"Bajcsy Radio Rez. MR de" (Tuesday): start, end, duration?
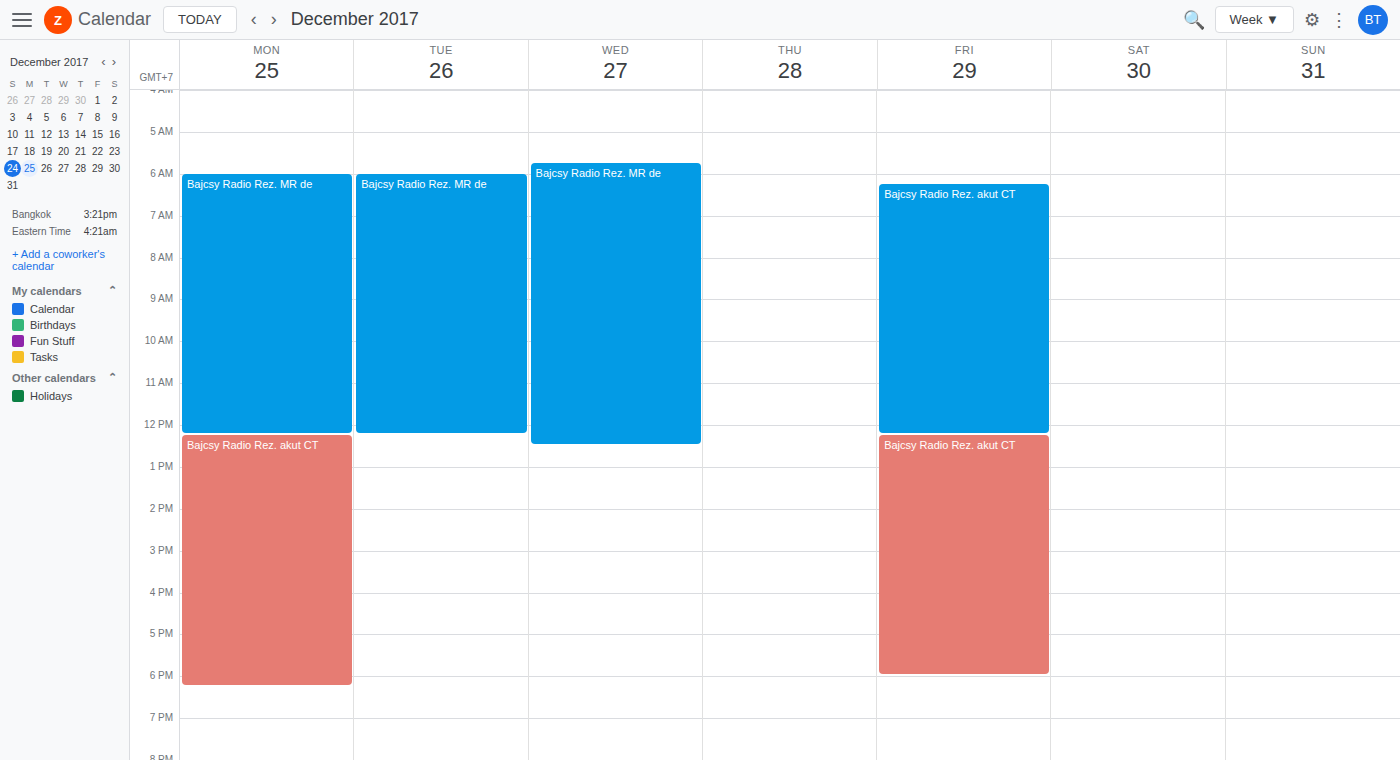
06:00 to 12:15, 6 hours 15 minutes